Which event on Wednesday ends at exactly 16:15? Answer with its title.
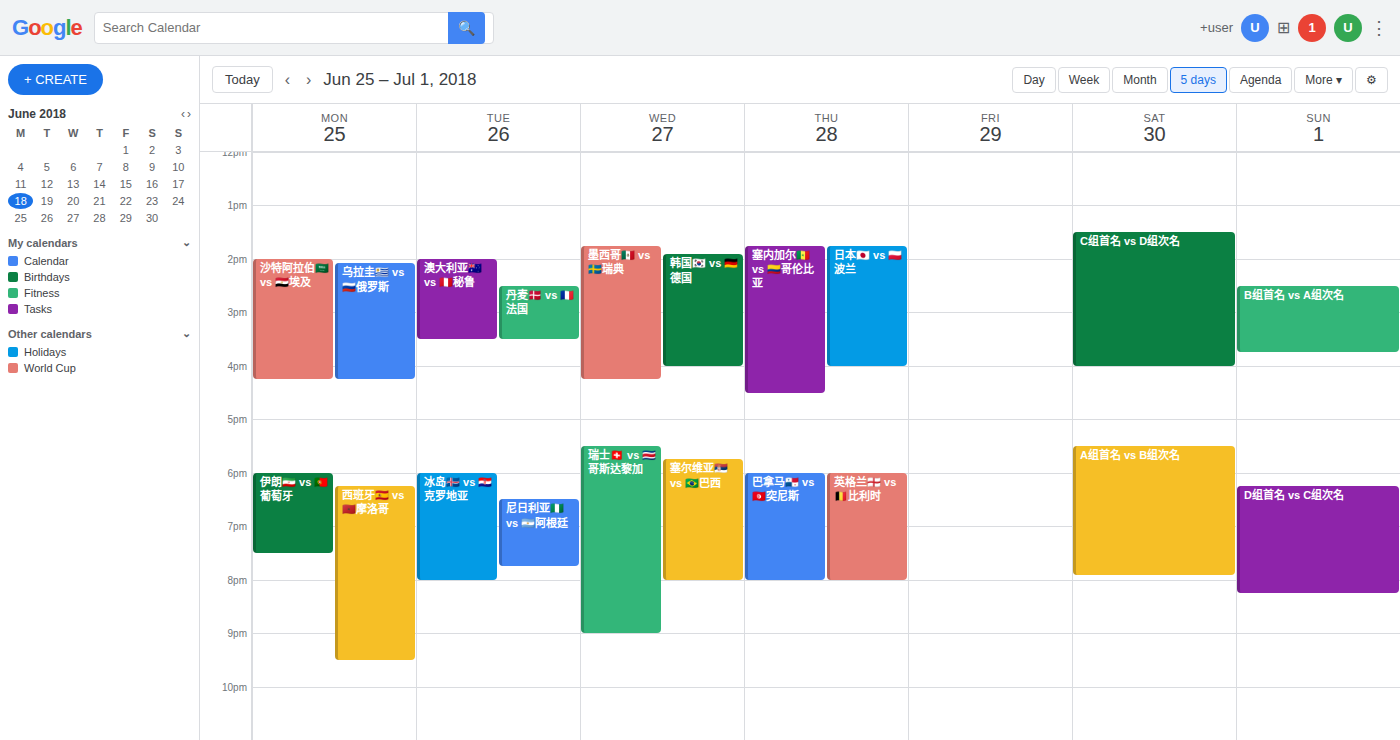
"墨西哥🇲🇽 vs 🇸🇪瑞典"